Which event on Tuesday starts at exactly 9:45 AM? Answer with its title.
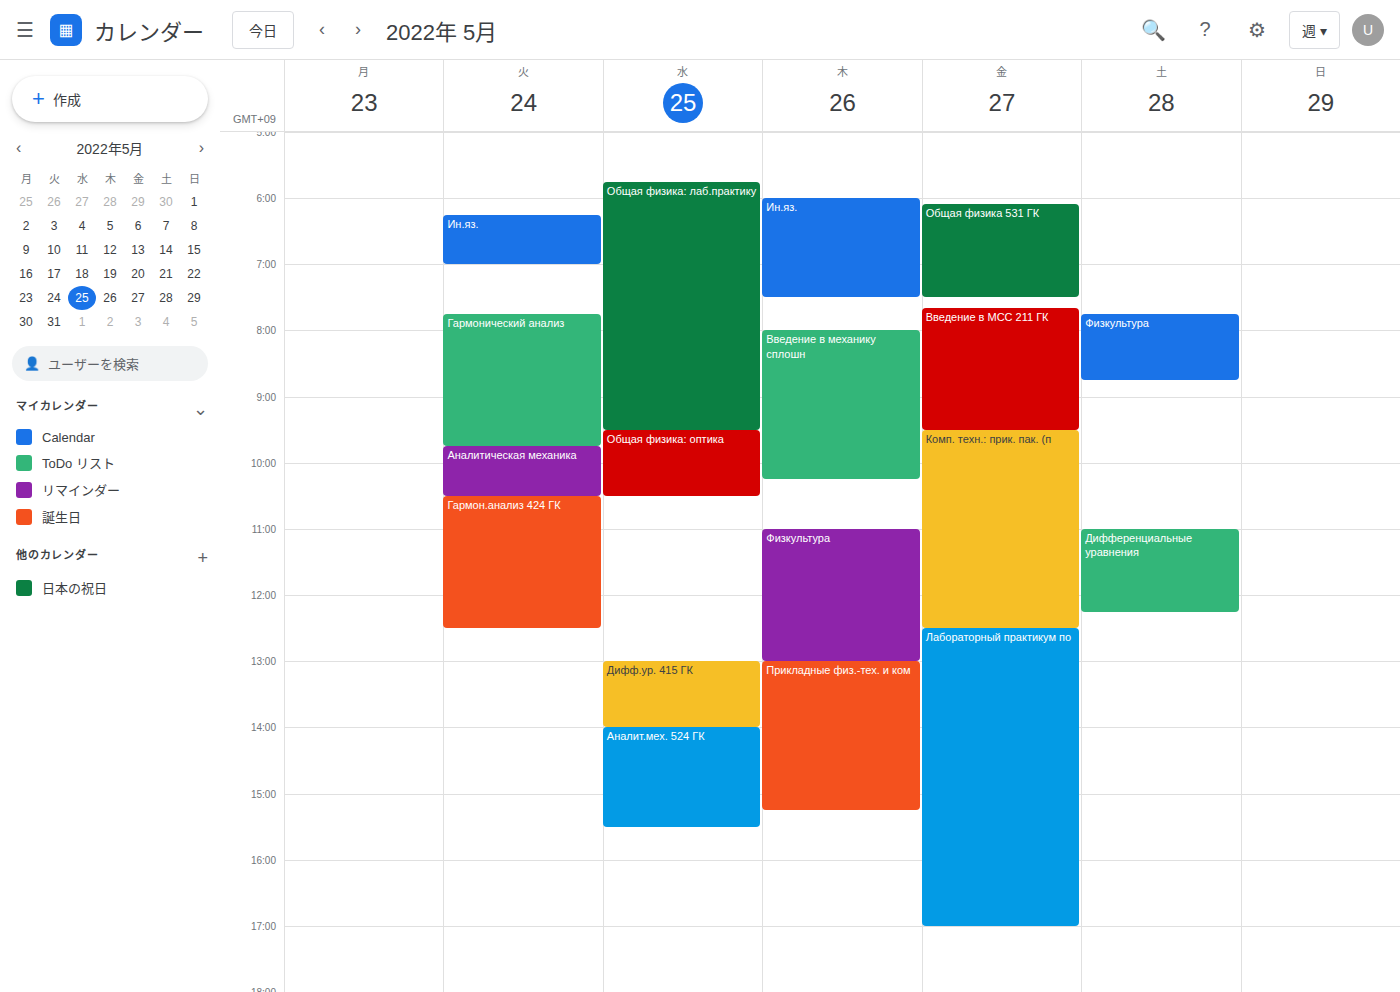
"Аналитическая механика"